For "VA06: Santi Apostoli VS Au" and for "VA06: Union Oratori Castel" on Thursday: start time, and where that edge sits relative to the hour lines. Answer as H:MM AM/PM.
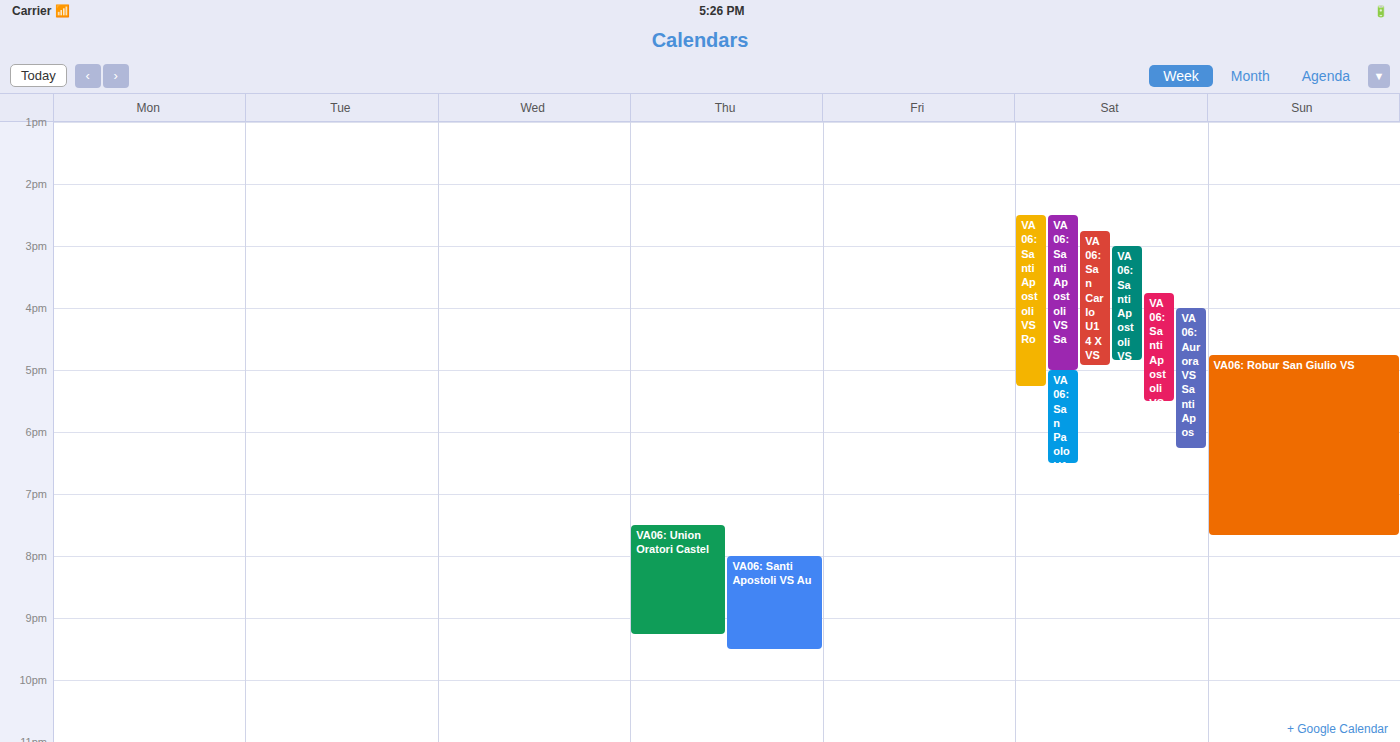
"VA06: Santi Apostoli VS Au": 8:00 PM, exactly on the 8 PM line. "VA06: Union Oratori Castel": 7:30 PM, halfway between the 7 PM and 8 PM lines.